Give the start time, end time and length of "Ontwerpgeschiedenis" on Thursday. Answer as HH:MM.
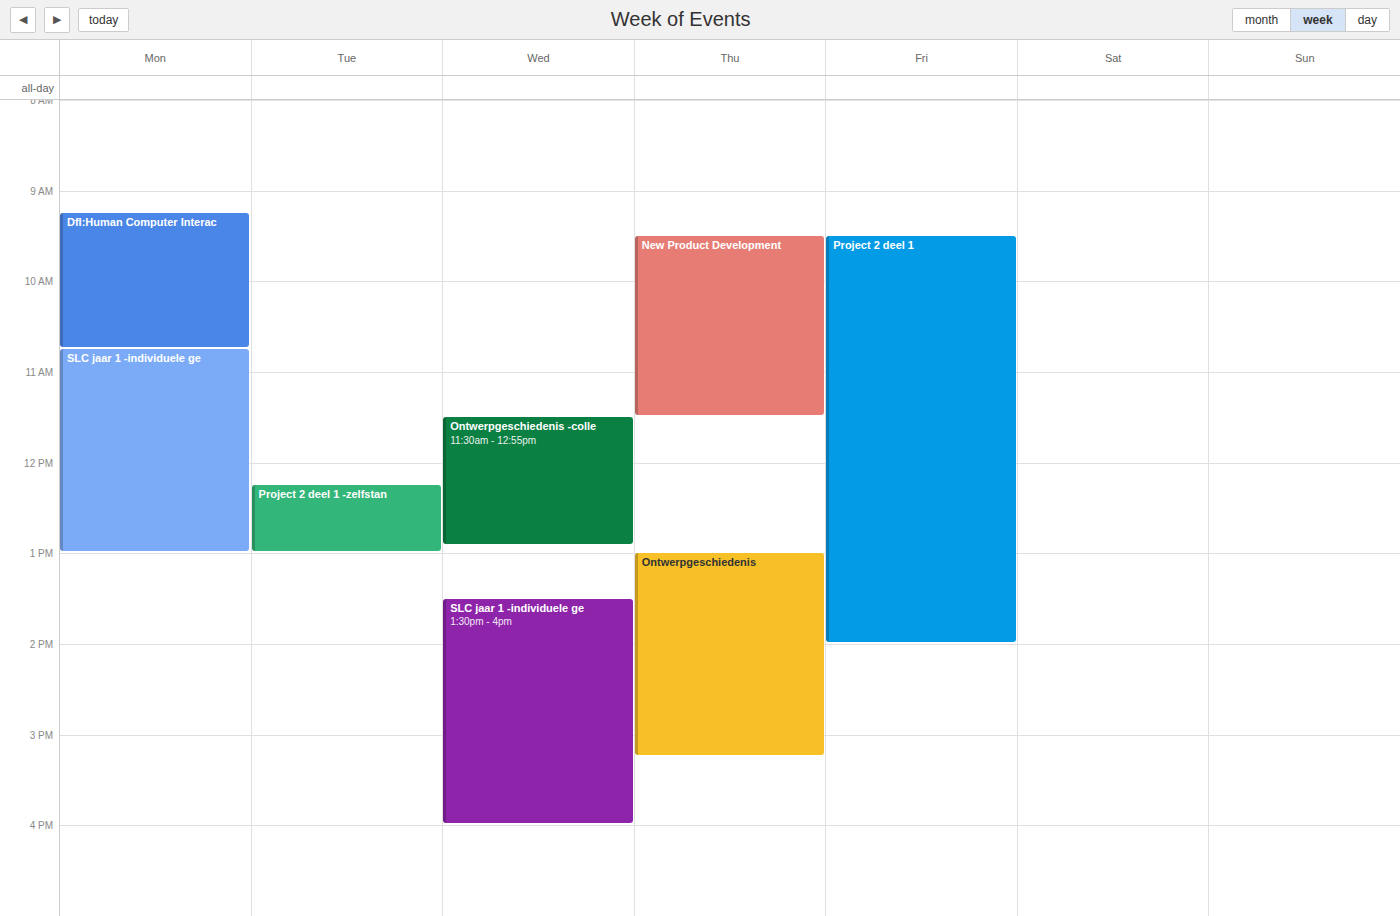
13:00 to 15:15, 2 hours 15 minutes